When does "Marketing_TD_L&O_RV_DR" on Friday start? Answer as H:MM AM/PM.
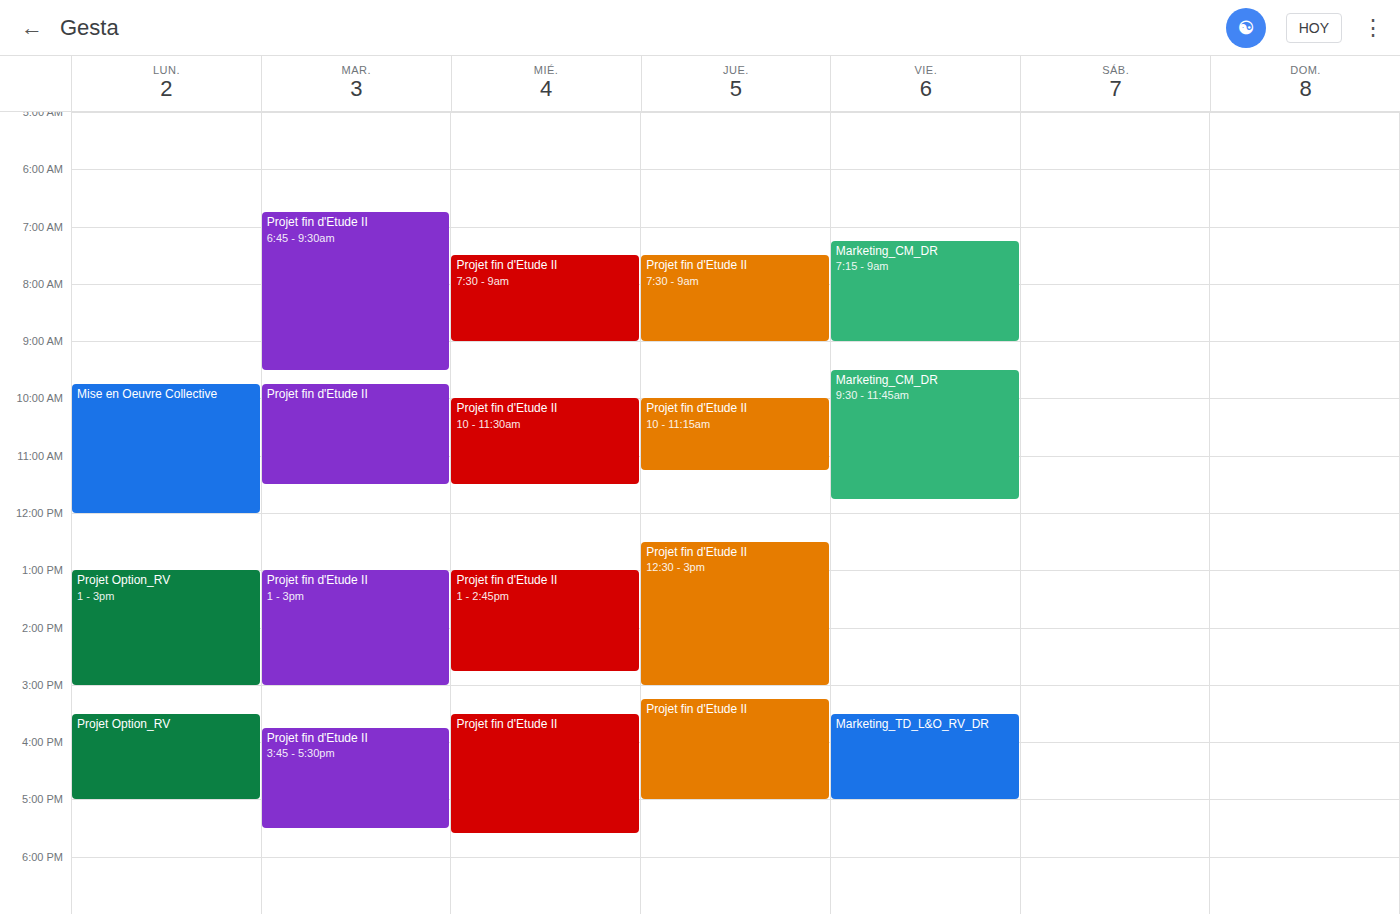
3:30 PM